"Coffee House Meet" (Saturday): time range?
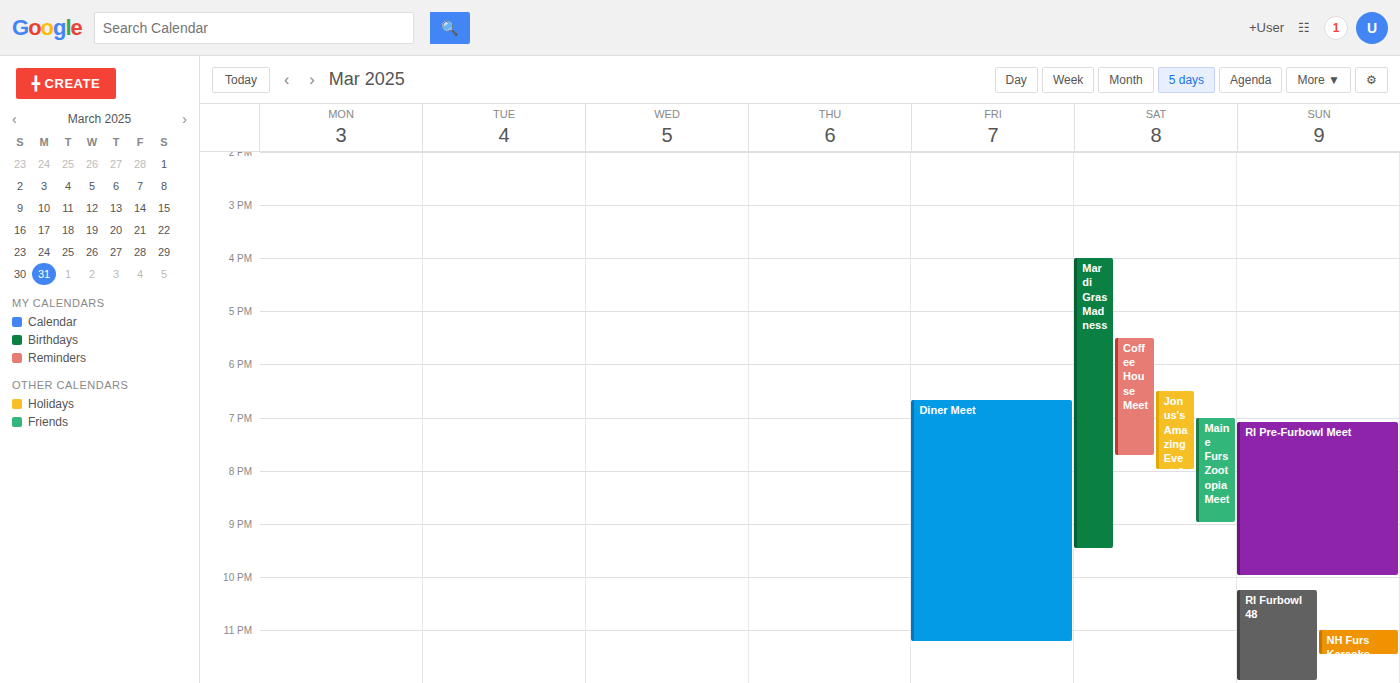
17:30 to 19:45